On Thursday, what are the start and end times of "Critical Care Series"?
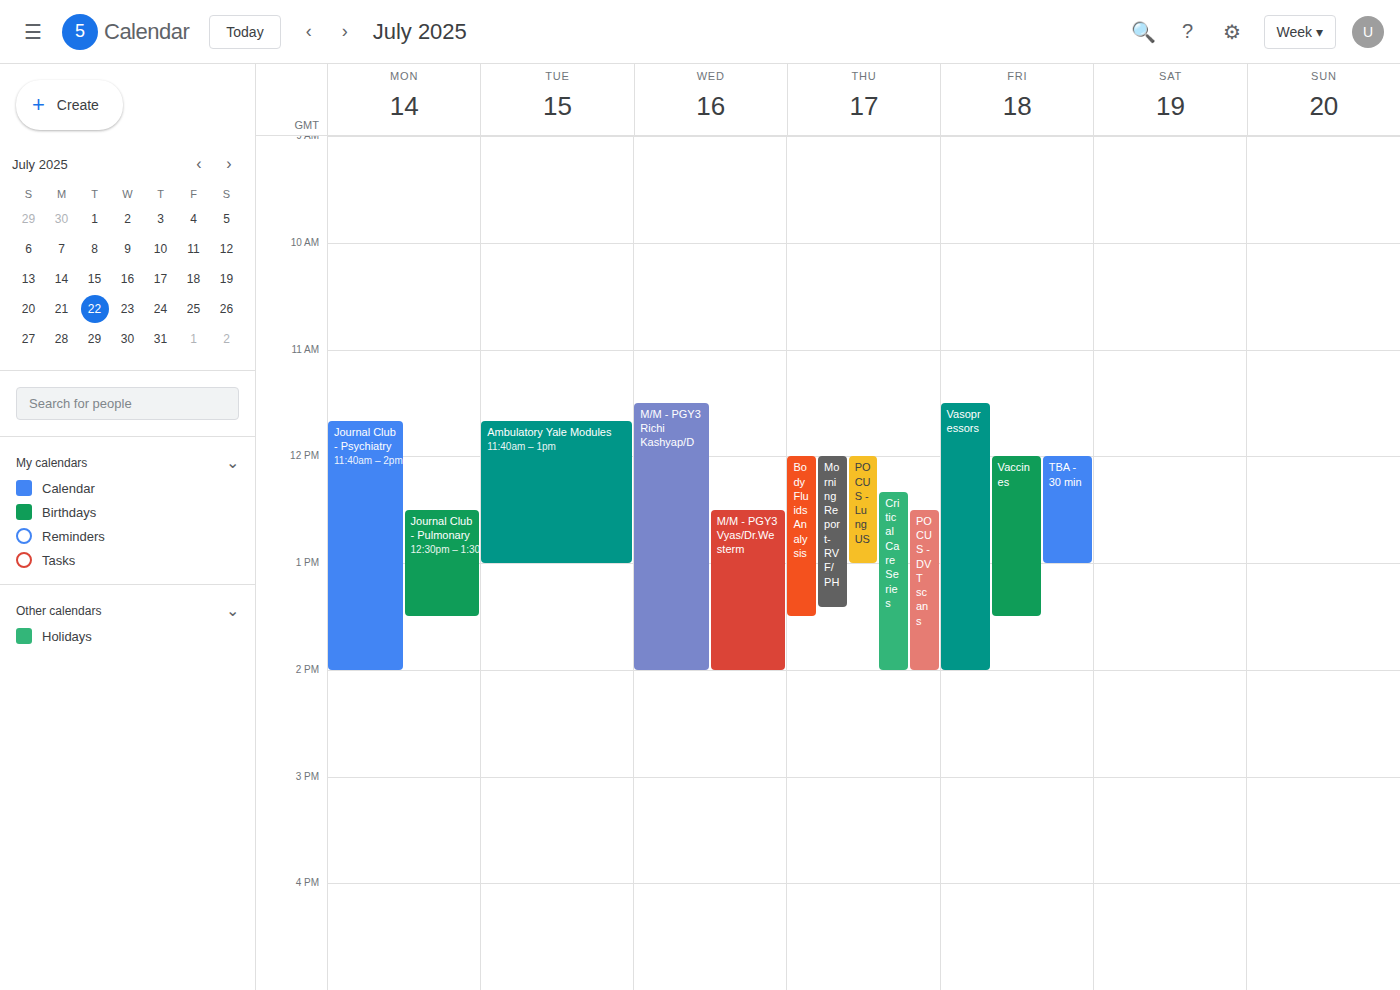
12:20 PM to 2:00 PM